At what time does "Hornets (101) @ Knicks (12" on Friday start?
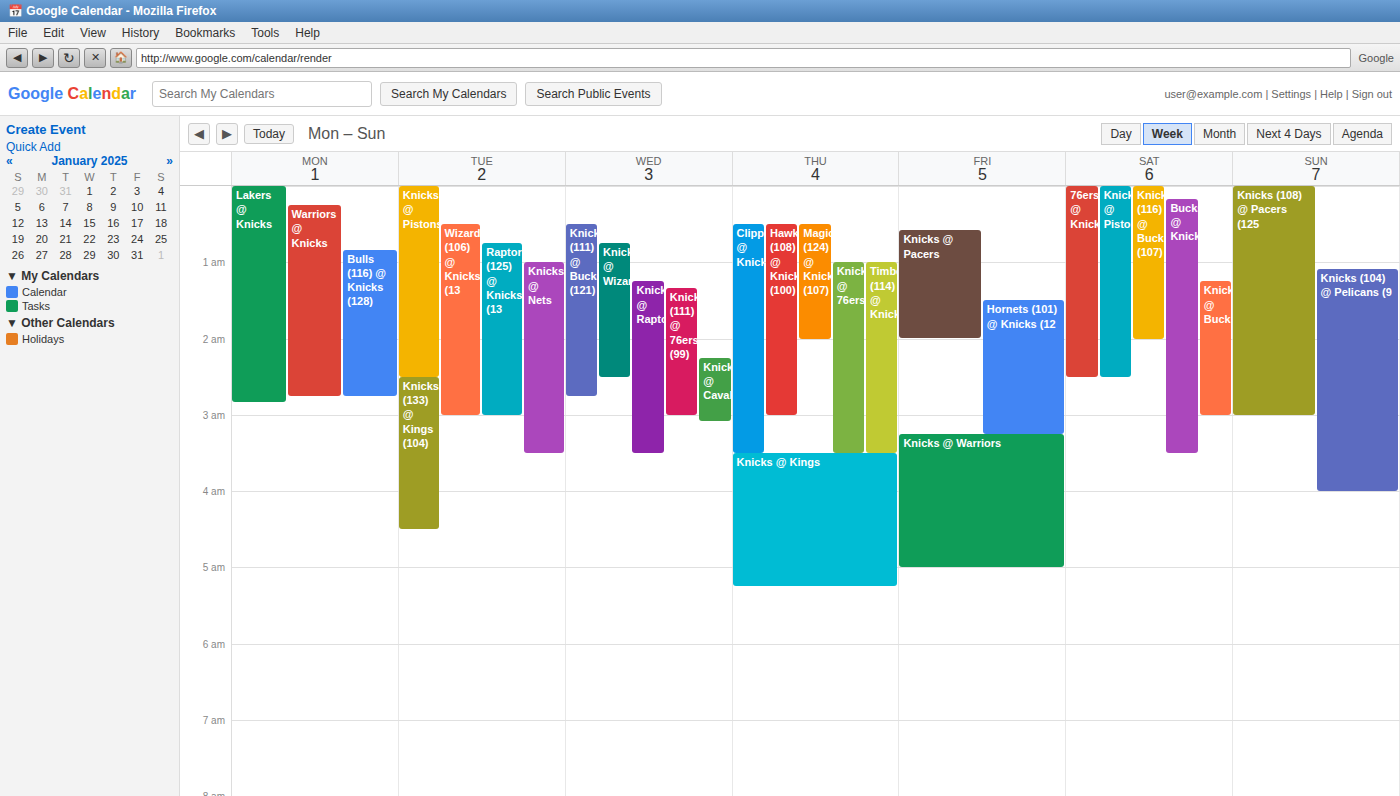
1:30 AM